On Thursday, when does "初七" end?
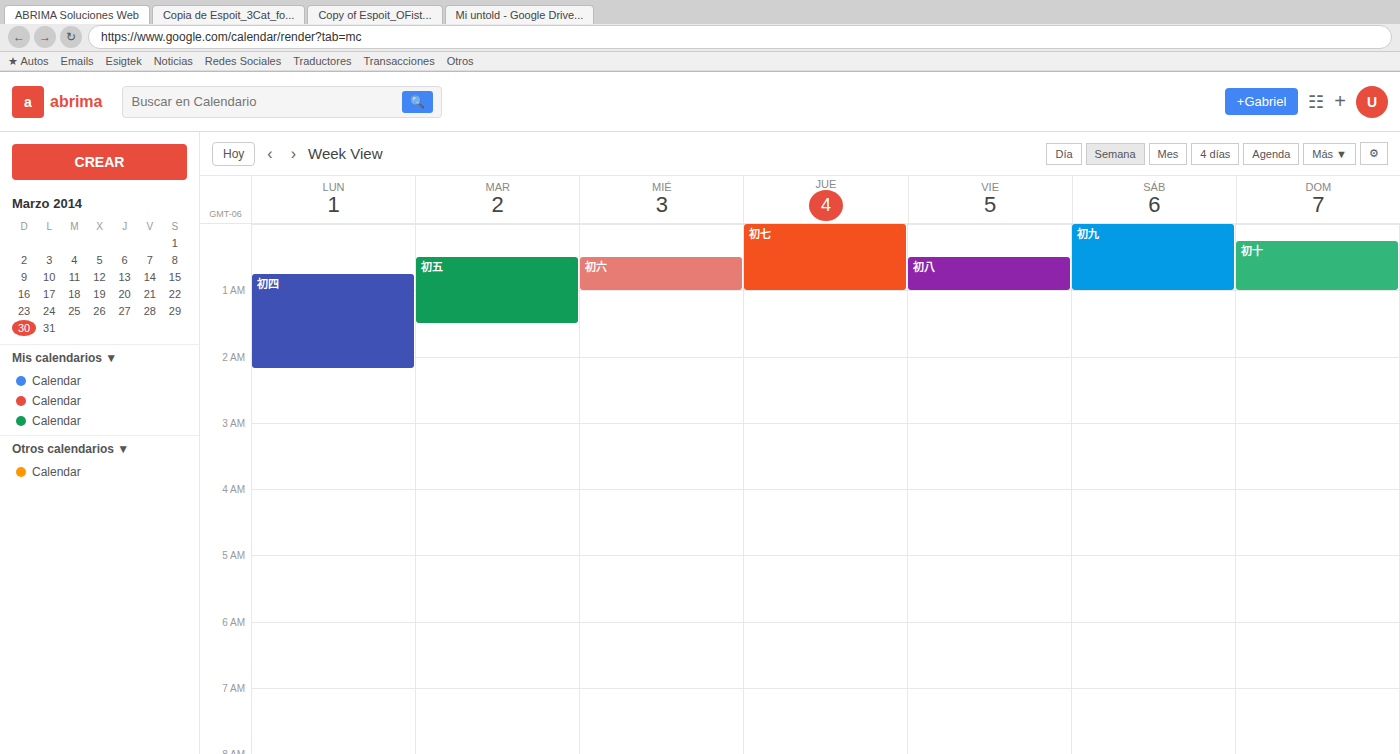
01:00